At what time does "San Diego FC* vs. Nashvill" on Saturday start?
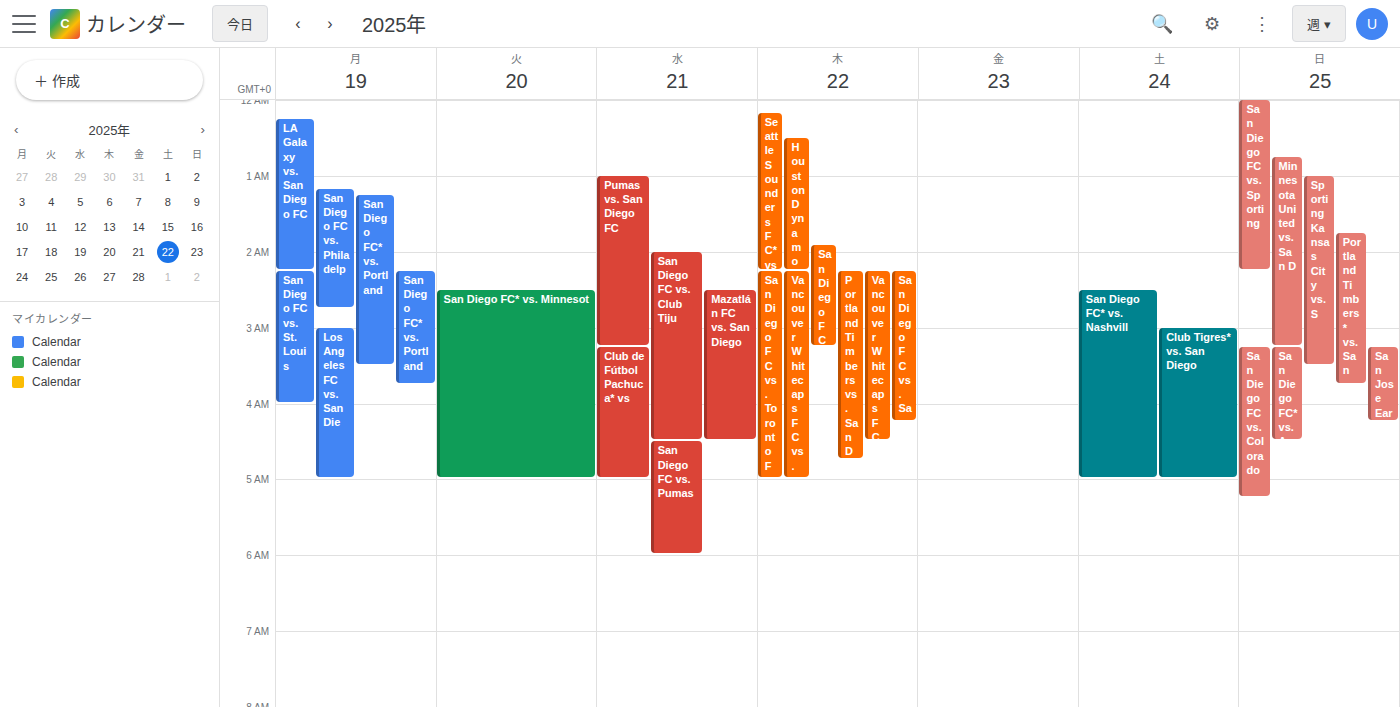
2:30 AM